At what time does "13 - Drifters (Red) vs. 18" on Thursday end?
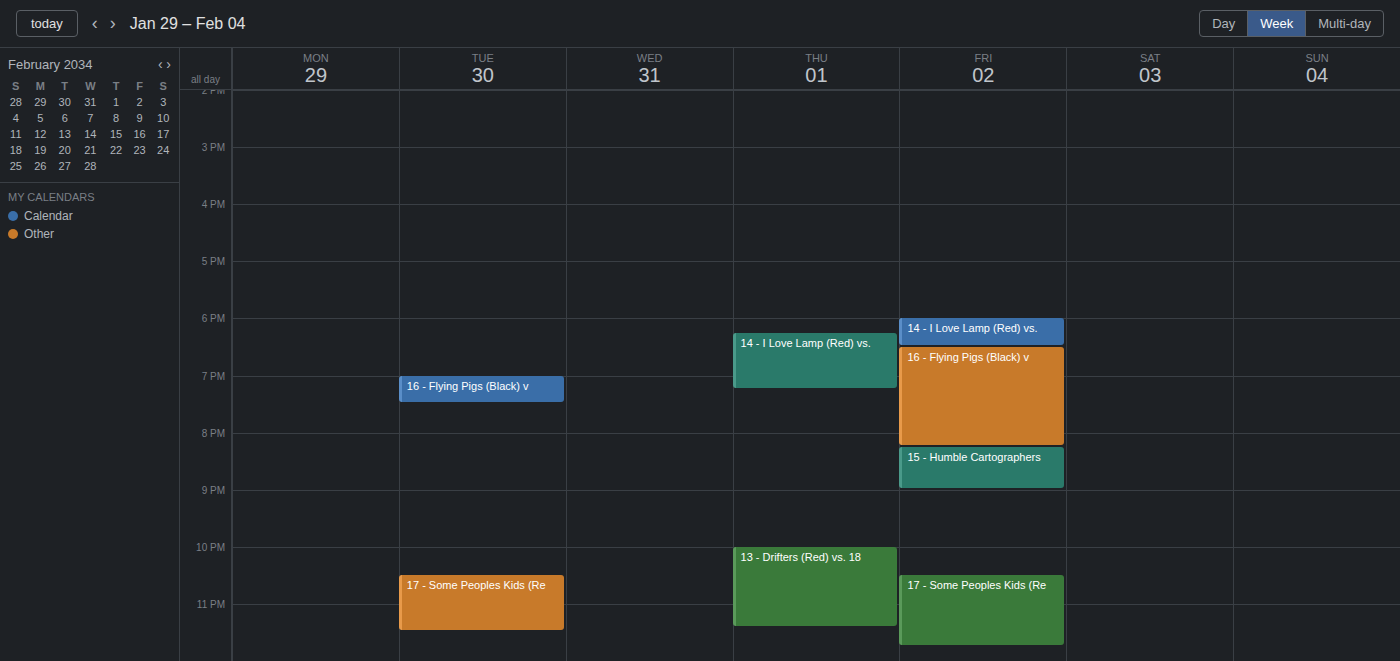
11:25 PM